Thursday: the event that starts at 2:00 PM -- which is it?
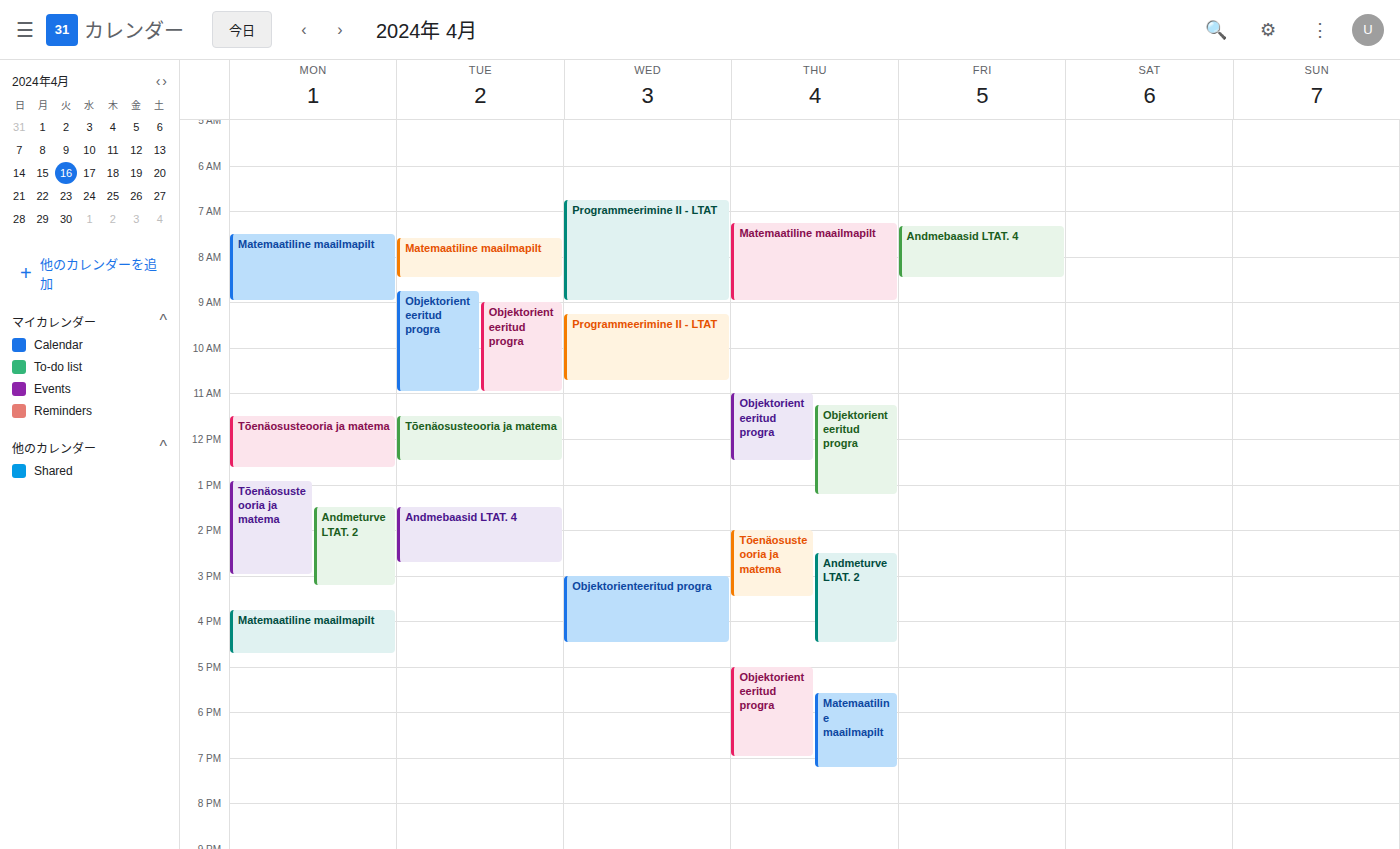
"Tõenäosusteooria ja matema"